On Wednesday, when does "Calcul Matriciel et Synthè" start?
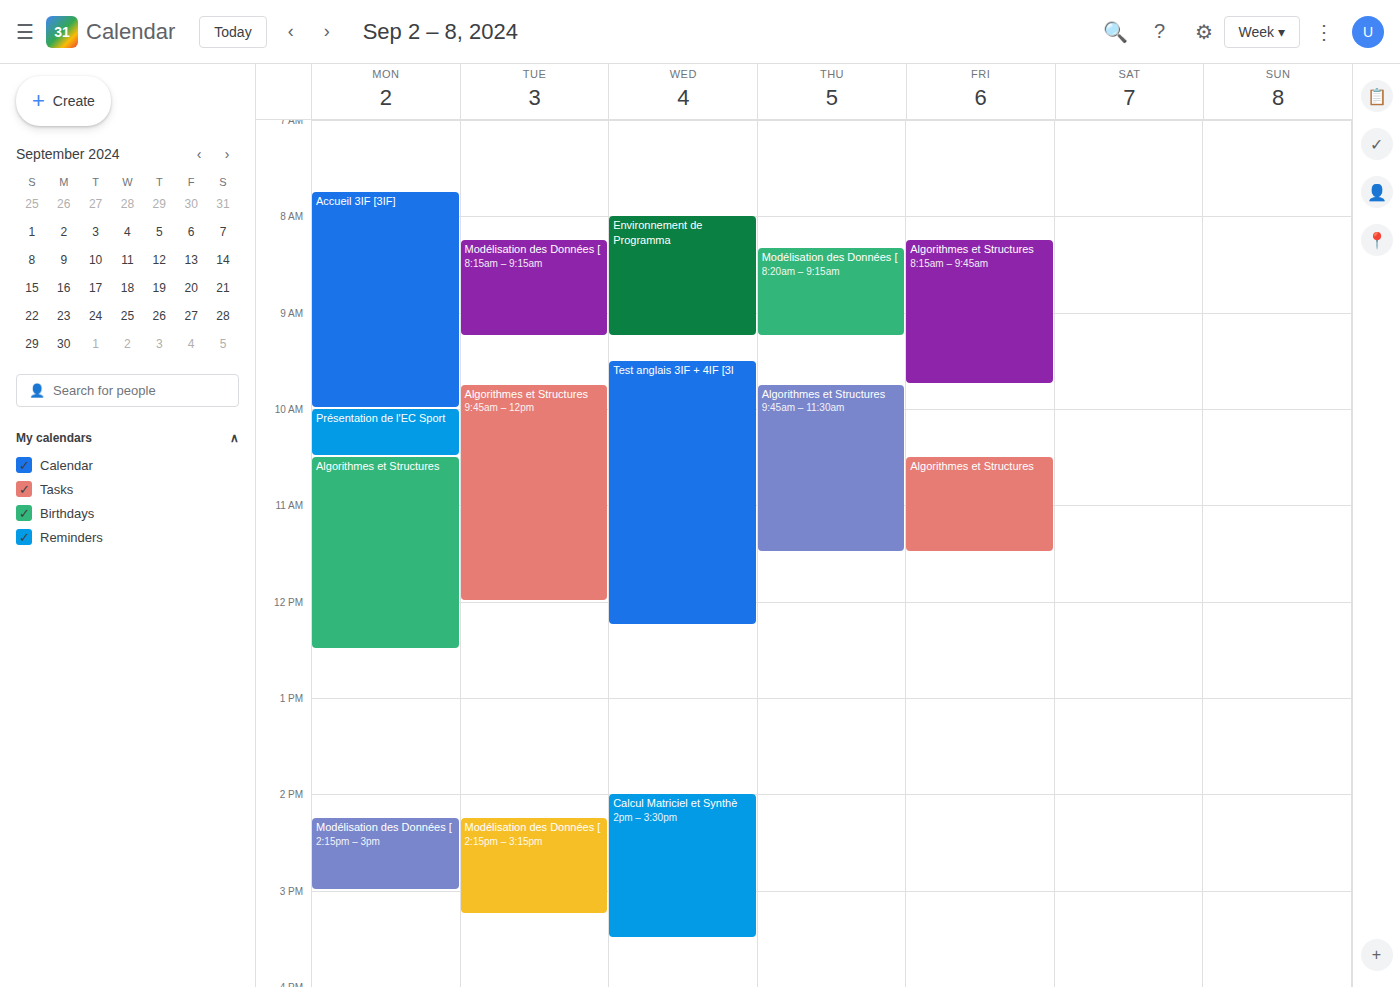
2:00 PM